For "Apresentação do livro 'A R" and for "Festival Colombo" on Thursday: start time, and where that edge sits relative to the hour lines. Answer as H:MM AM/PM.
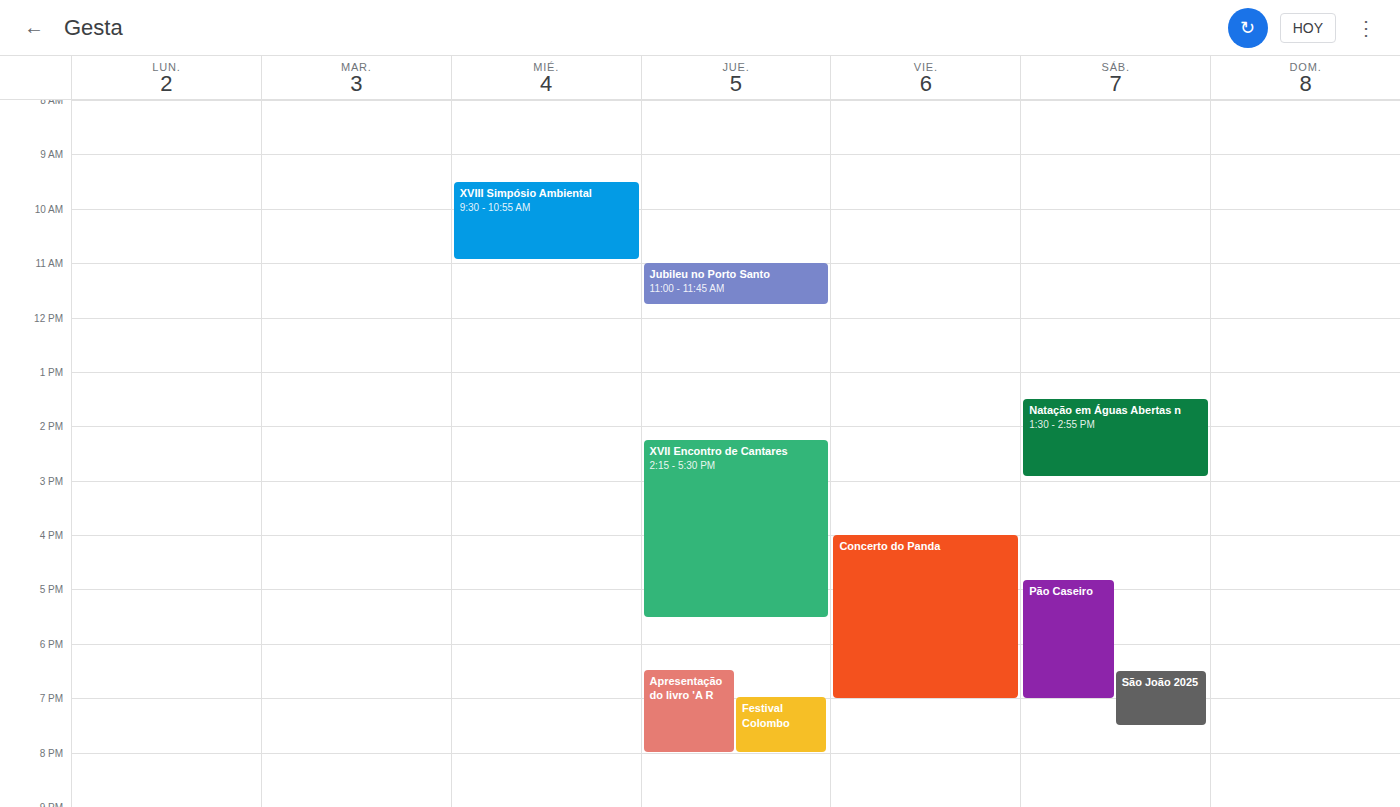
"Apresentação do livro 'A R": 6:30 PM, halfway between the 6 PM and 7 PM lines. "Festival Colombo": 7:00 PM, exactly on the 7 PM line.